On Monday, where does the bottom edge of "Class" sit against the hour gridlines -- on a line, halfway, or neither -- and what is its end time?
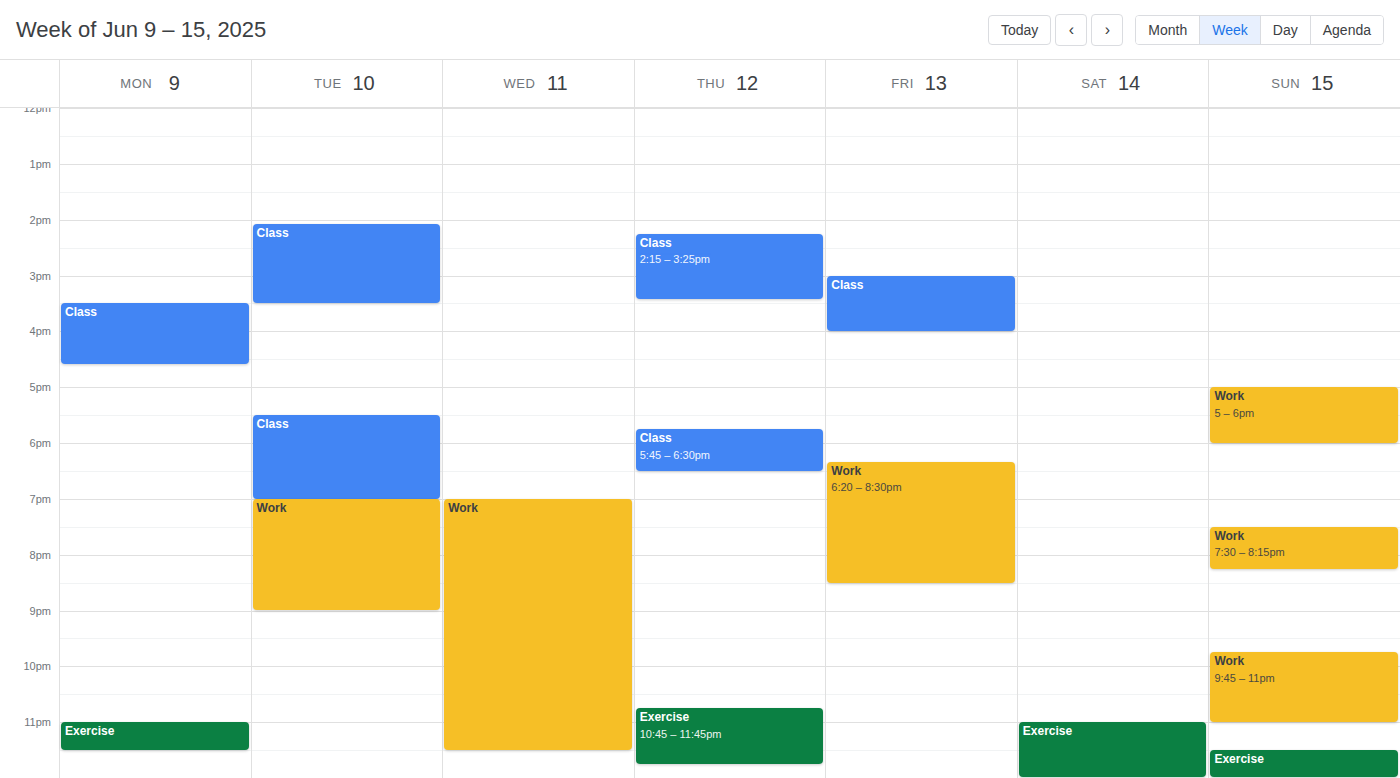
4:35 PM -- neither: 35 minutes below the 4 PM line and 25 minutes above the 5 PM line.